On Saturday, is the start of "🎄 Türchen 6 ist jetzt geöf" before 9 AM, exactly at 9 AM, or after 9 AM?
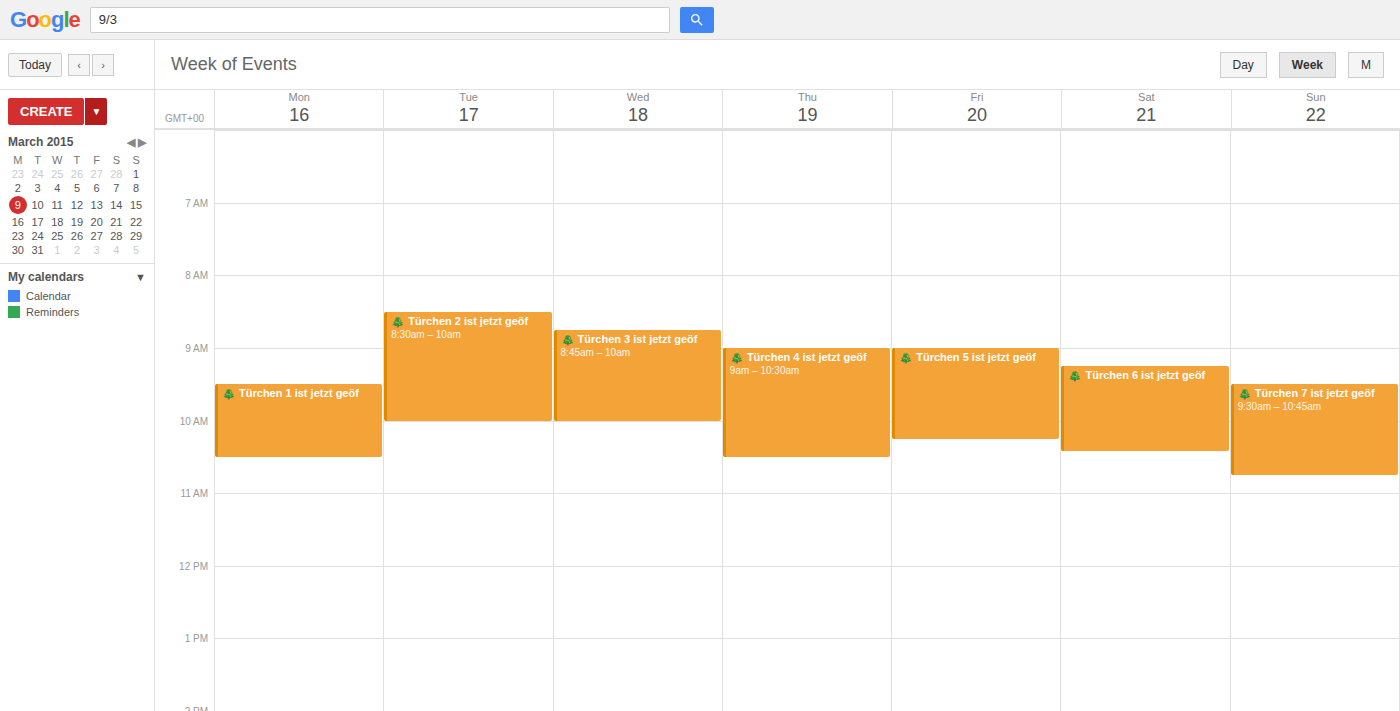
9:15 AM -- after 9 AM, 15 minutes below the 9 AM line.